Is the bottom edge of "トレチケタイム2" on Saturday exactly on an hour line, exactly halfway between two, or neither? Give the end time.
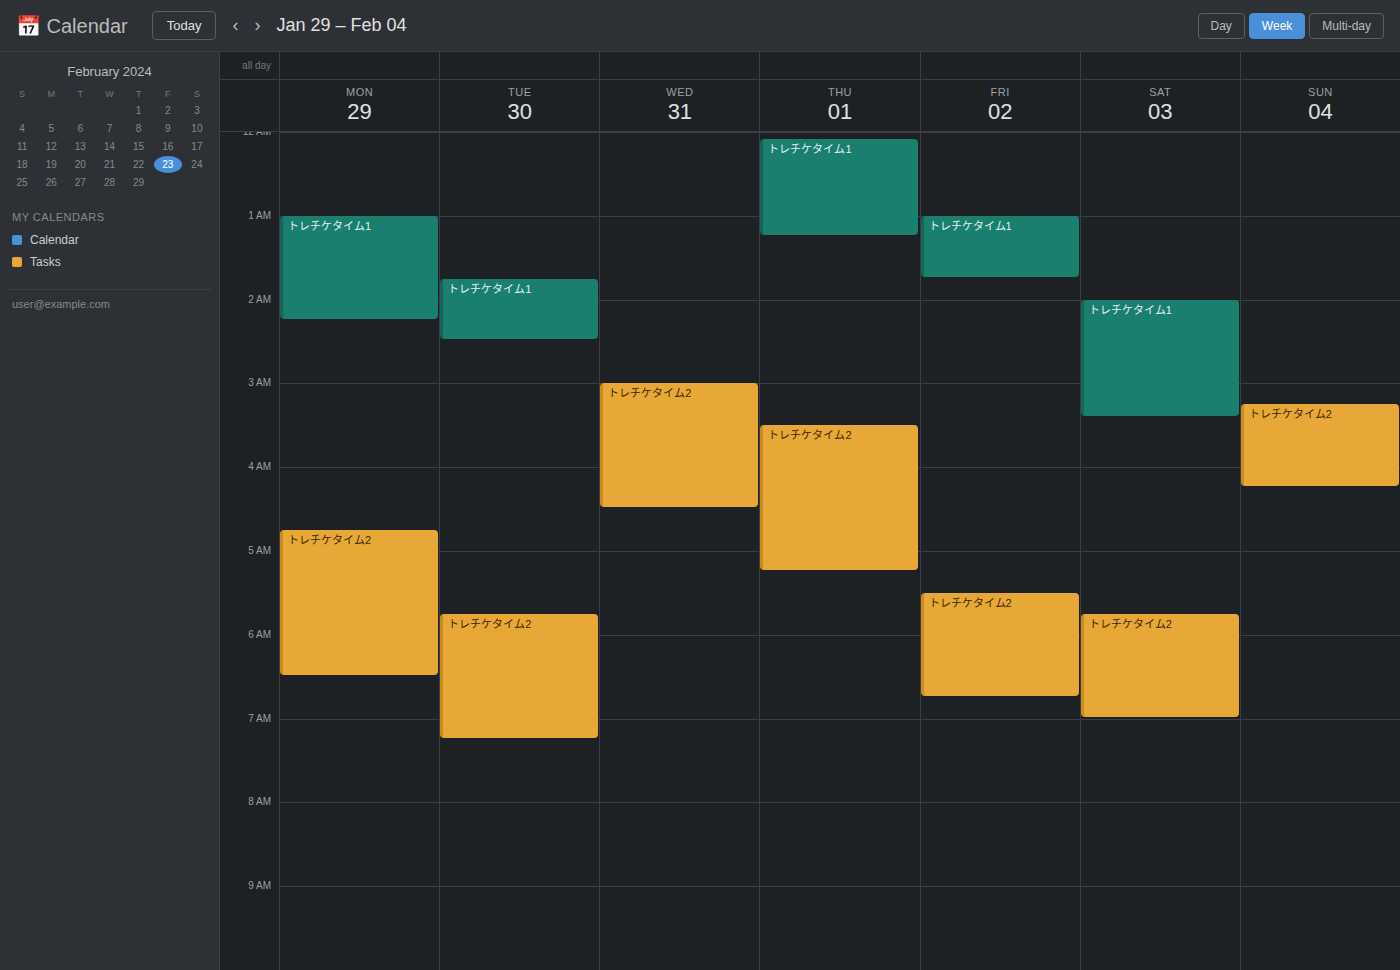
07:00 -- exactly on the 07:00 line.